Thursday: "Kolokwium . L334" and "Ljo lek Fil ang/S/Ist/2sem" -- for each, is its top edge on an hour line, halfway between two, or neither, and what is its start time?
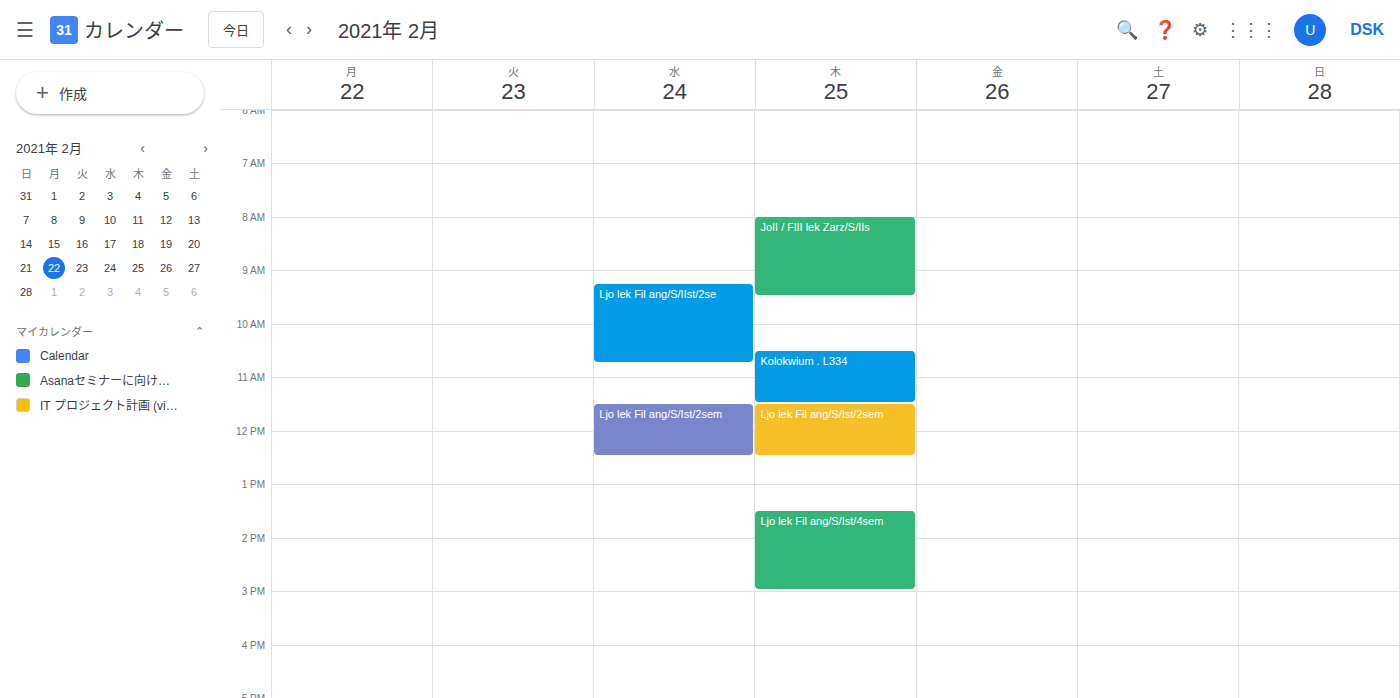
"Kolokwium . L334": 10:30 AM, halfway between the 10 AM and 11 AM lines. "Ljo lek Fil ang/S/Ist/2sem": 11:30 AM, halfway between the 11 AM and 12 PM lines.